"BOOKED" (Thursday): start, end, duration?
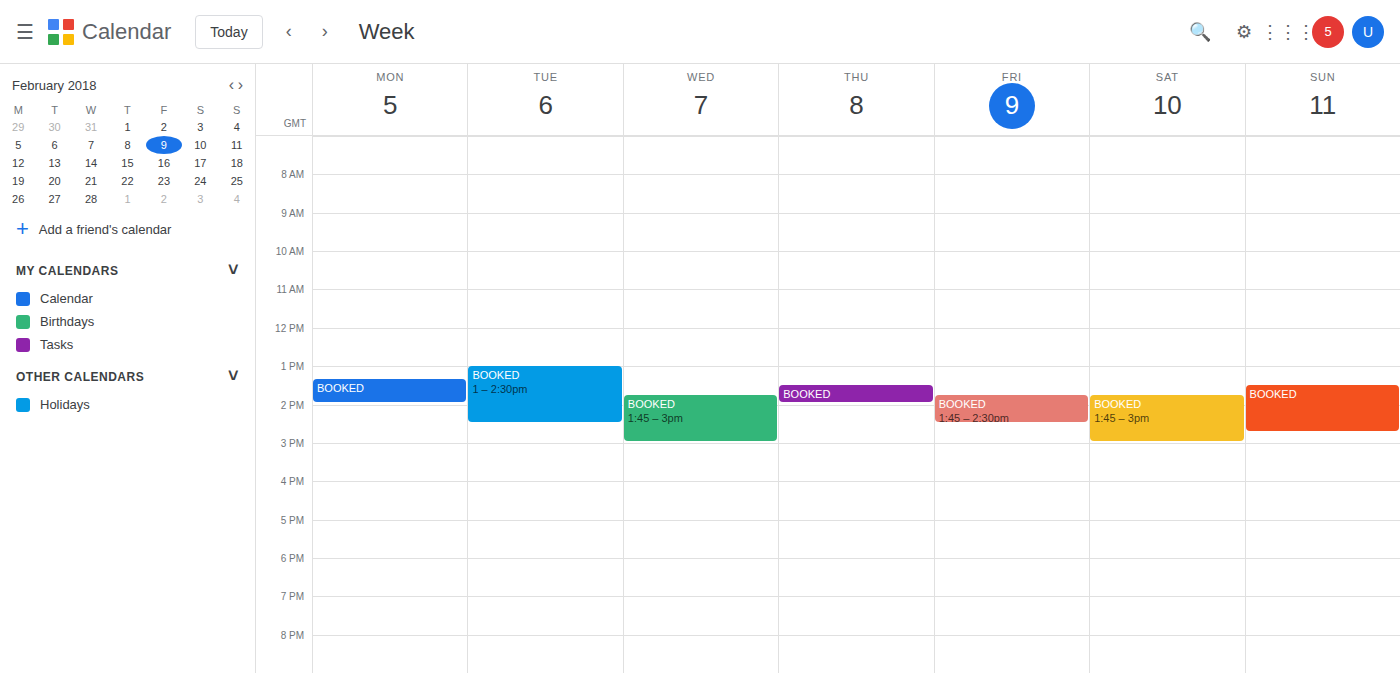
1:30 PM to 2:00 PM, 30 minutes